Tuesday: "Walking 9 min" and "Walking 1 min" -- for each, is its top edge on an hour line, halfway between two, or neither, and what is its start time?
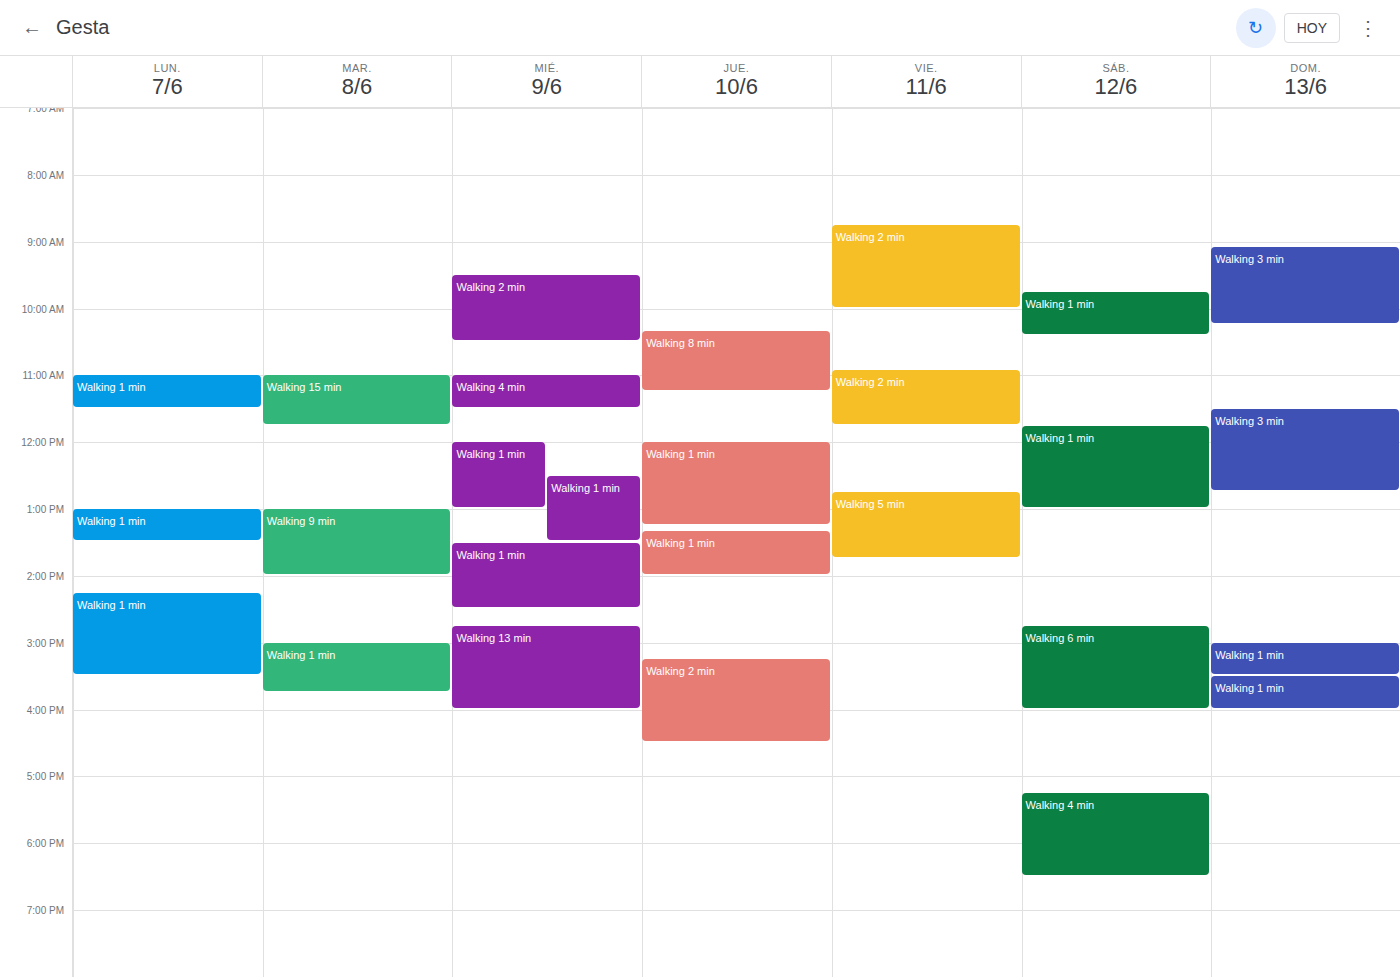
"Walking 9 min": 1:00 PM, exactly on the 1 PM line. "Walking 1 min": 3:00 PM, exactly on the 3 PM line.